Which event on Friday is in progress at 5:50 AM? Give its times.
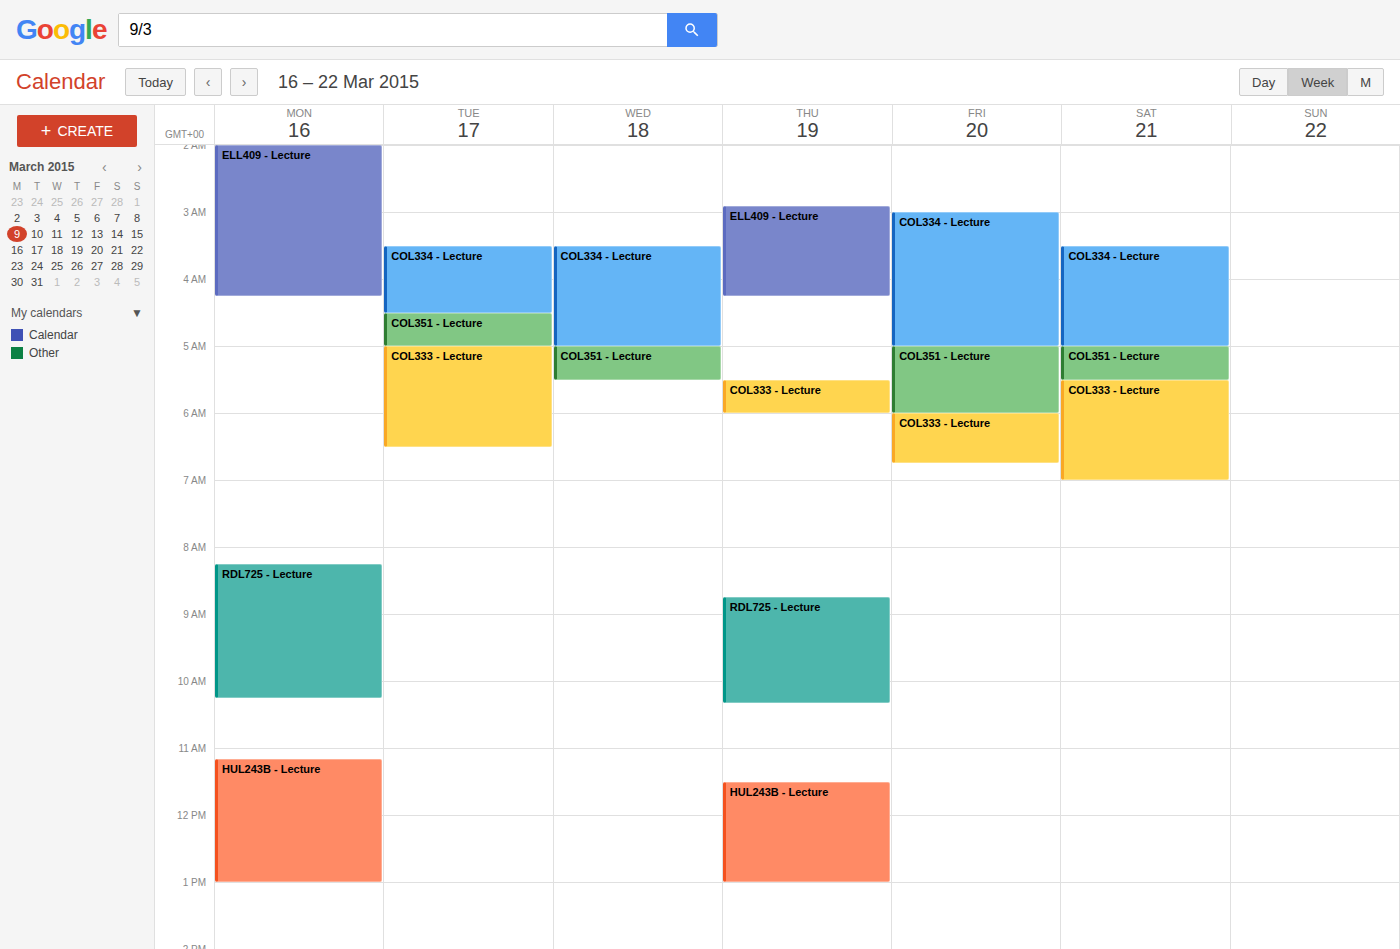
"COL351 - Lecture", 5:00 AM to 6:00 AM